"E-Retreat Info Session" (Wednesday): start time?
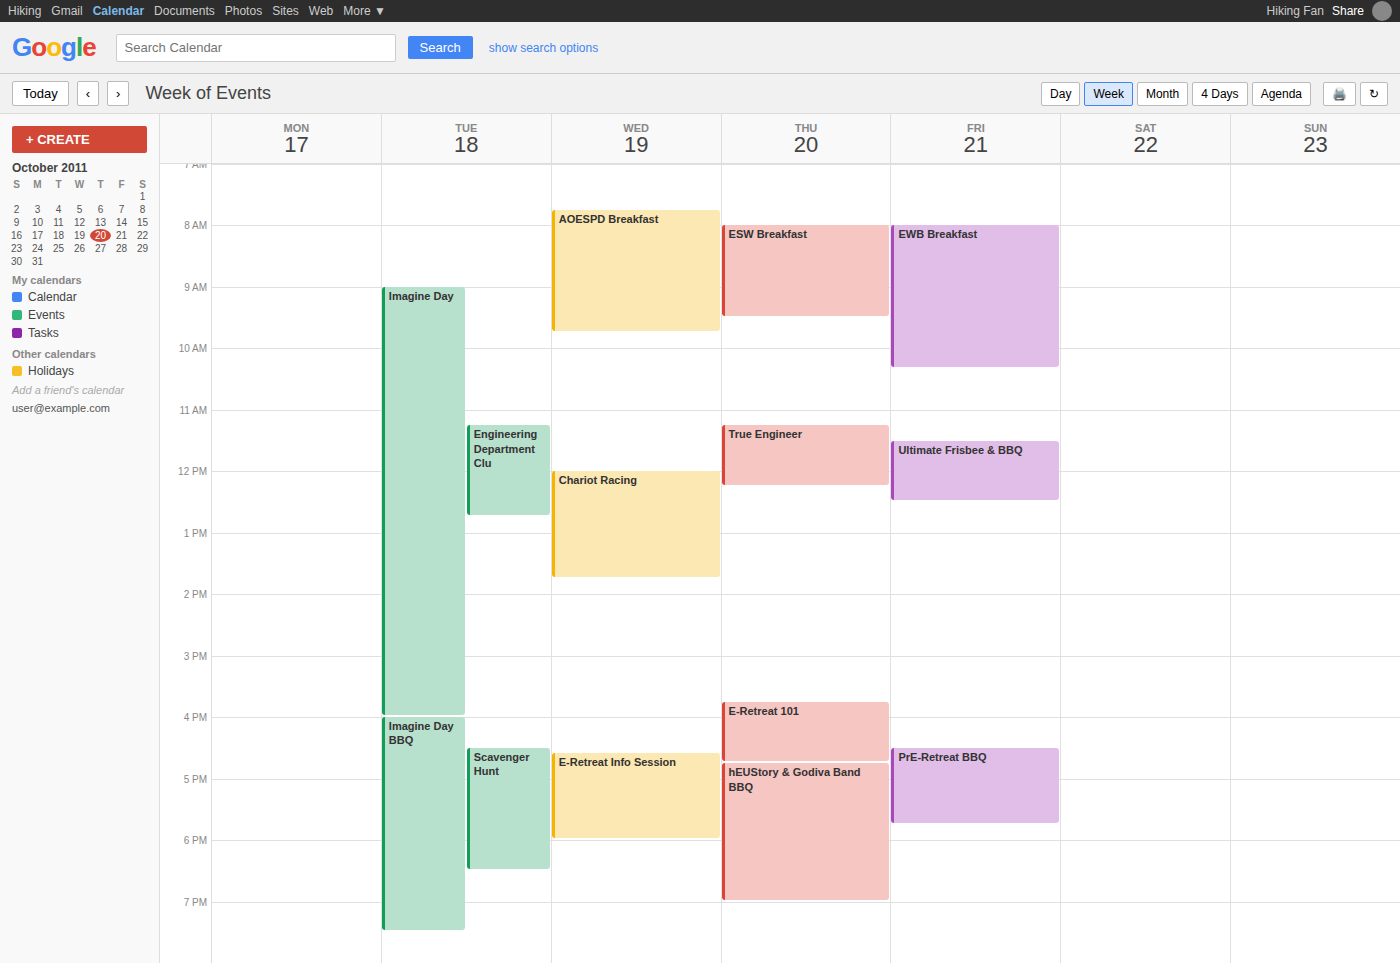
4:35 PM